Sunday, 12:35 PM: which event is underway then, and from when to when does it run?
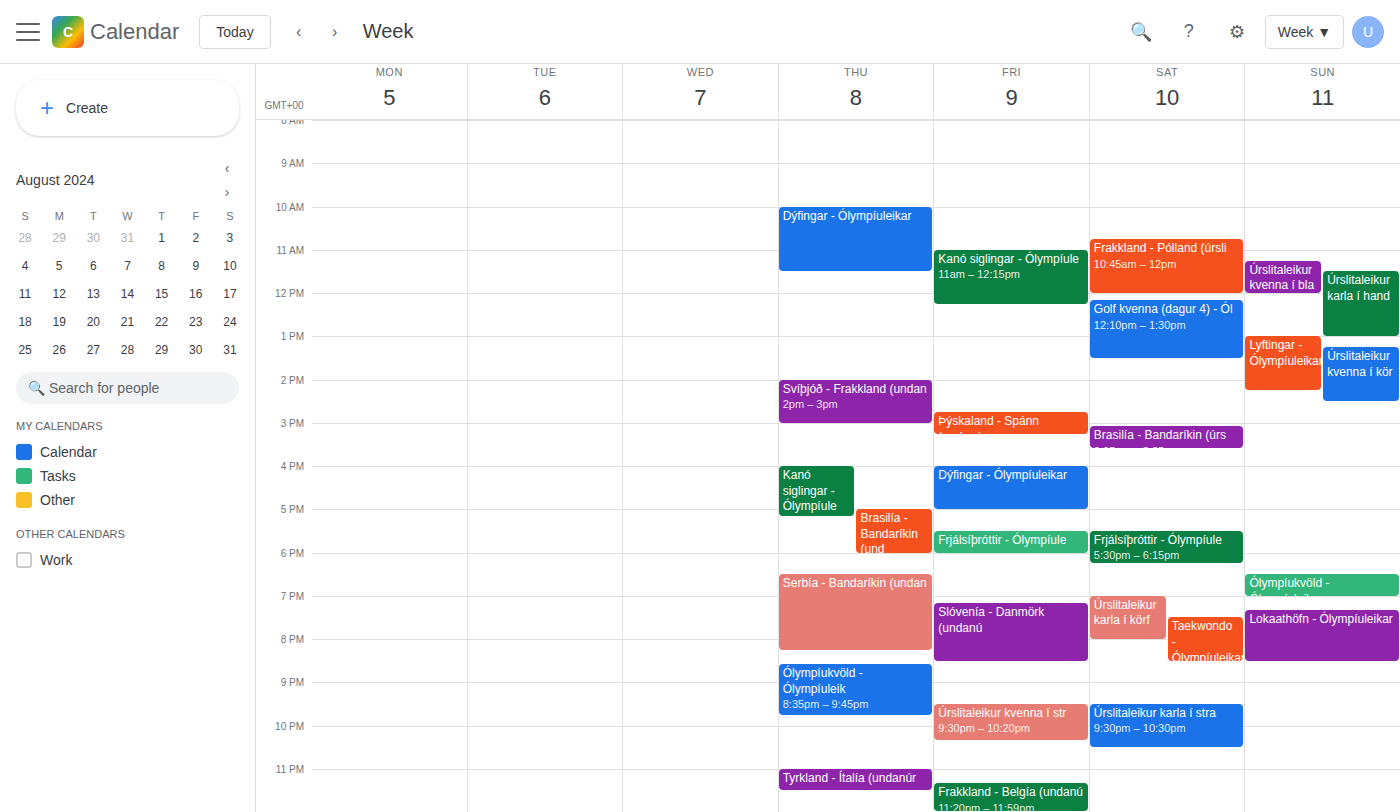
"Úrslitaleikur karla í hand", 11:30 AM to 1:00 PM